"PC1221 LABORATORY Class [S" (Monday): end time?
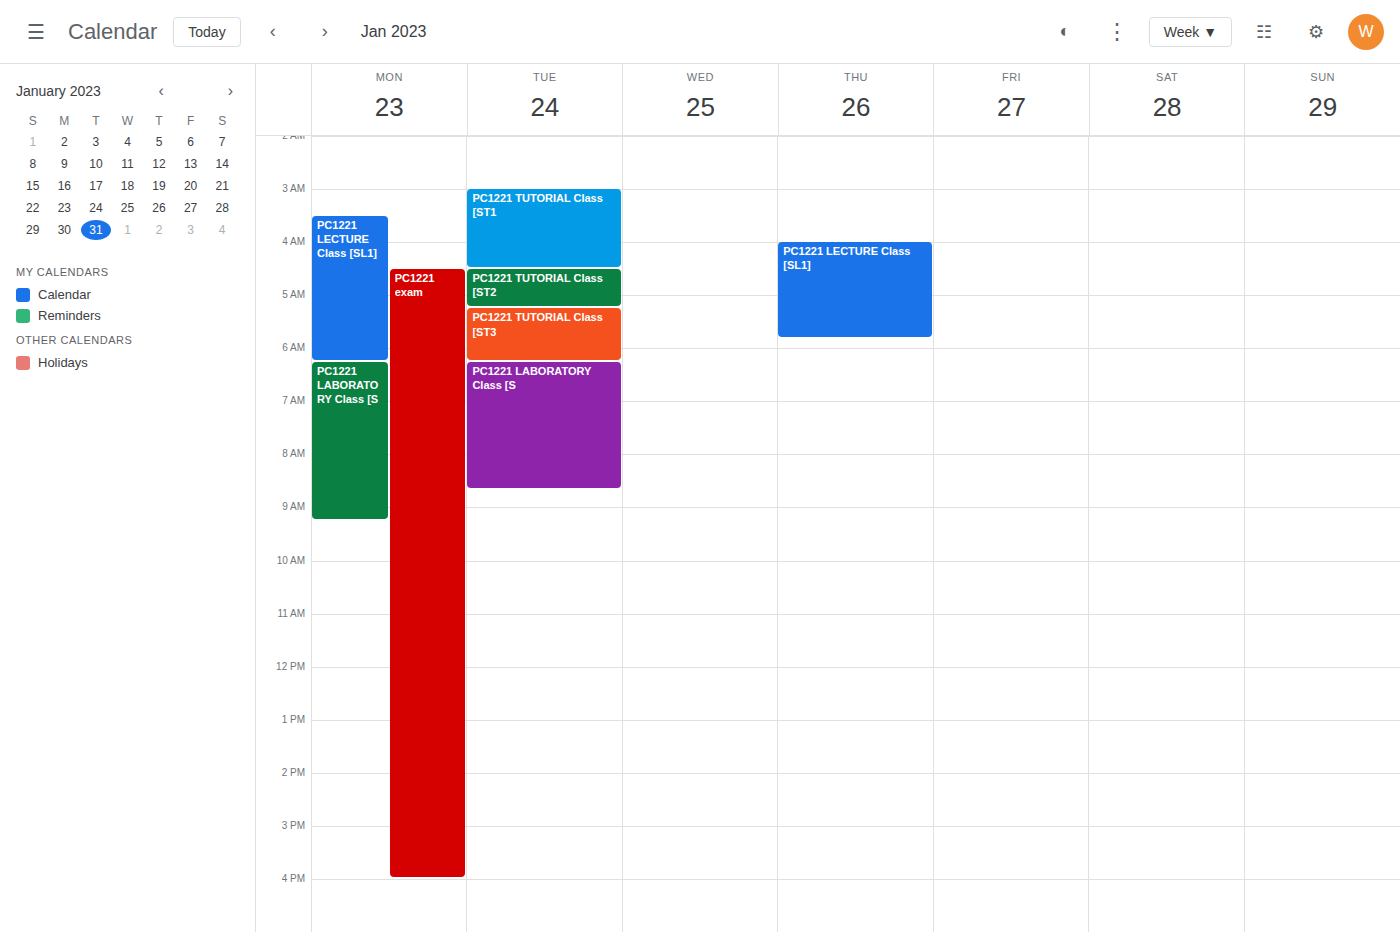
9:15 AM